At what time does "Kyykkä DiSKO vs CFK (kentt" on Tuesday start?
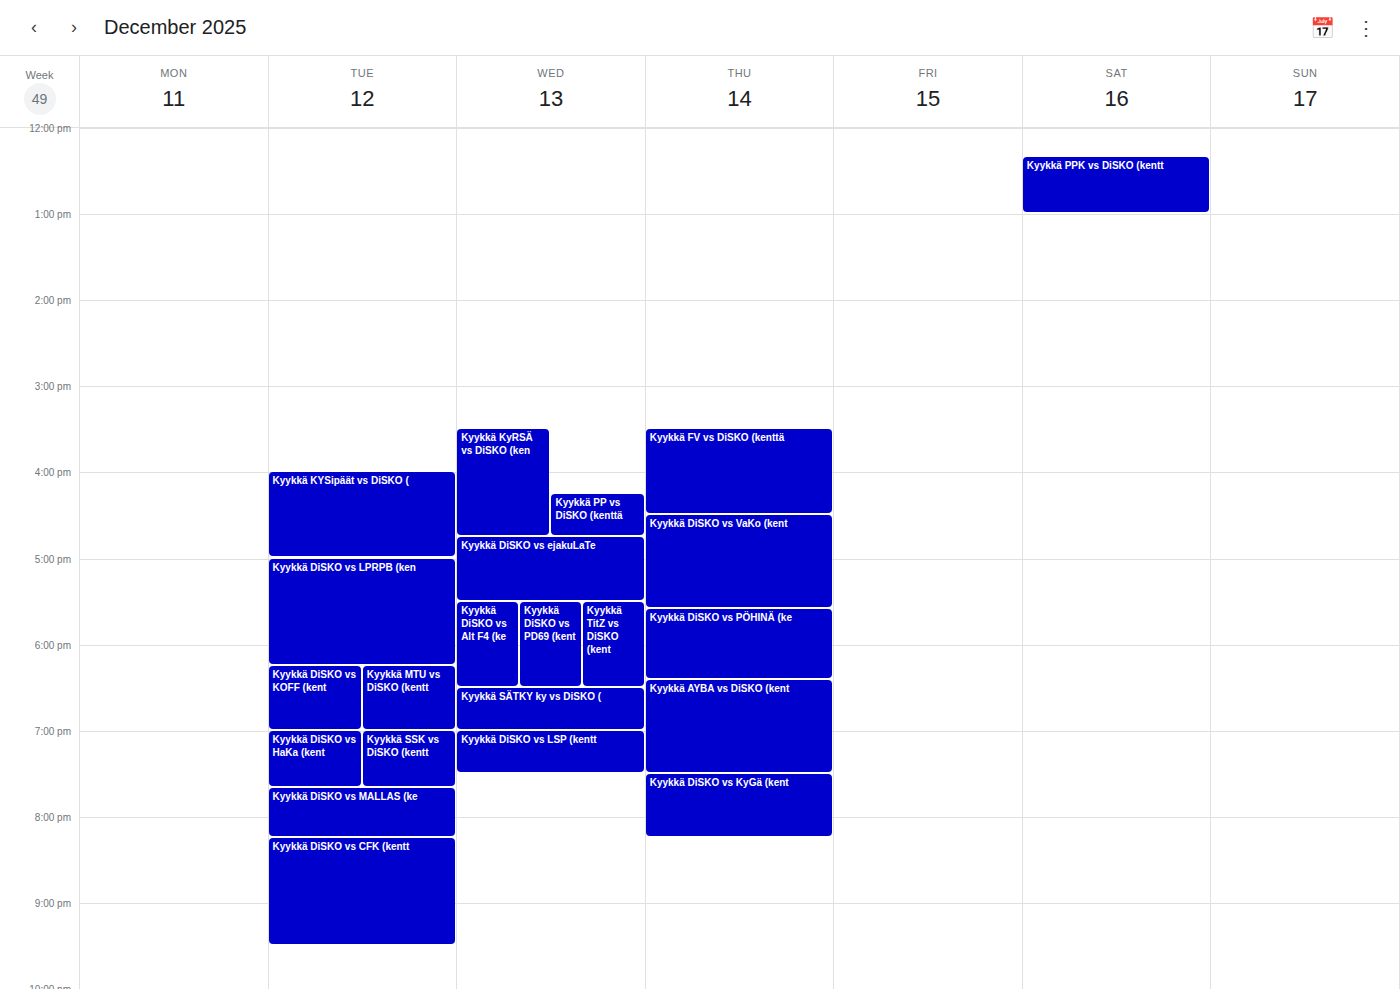
8:15 PM